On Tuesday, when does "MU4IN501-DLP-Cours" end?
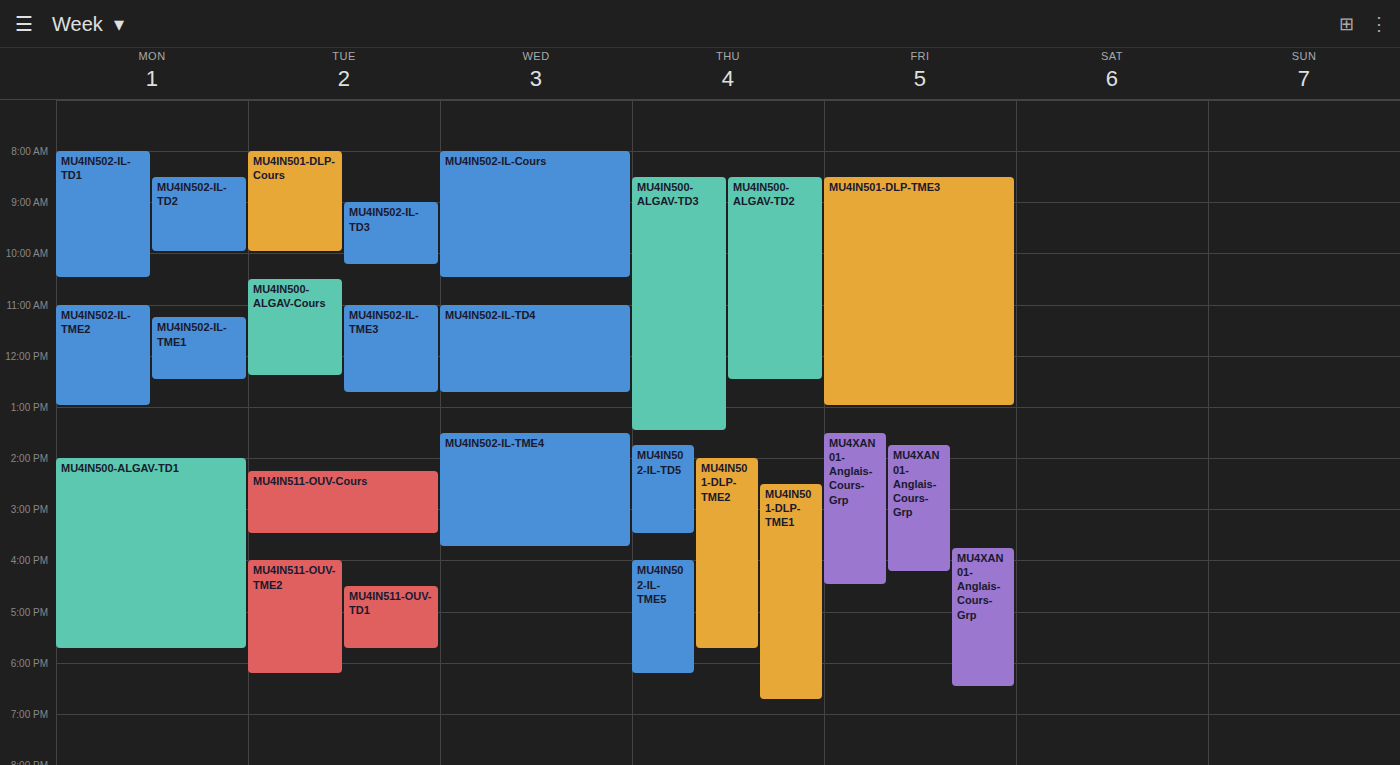
10:00 AM